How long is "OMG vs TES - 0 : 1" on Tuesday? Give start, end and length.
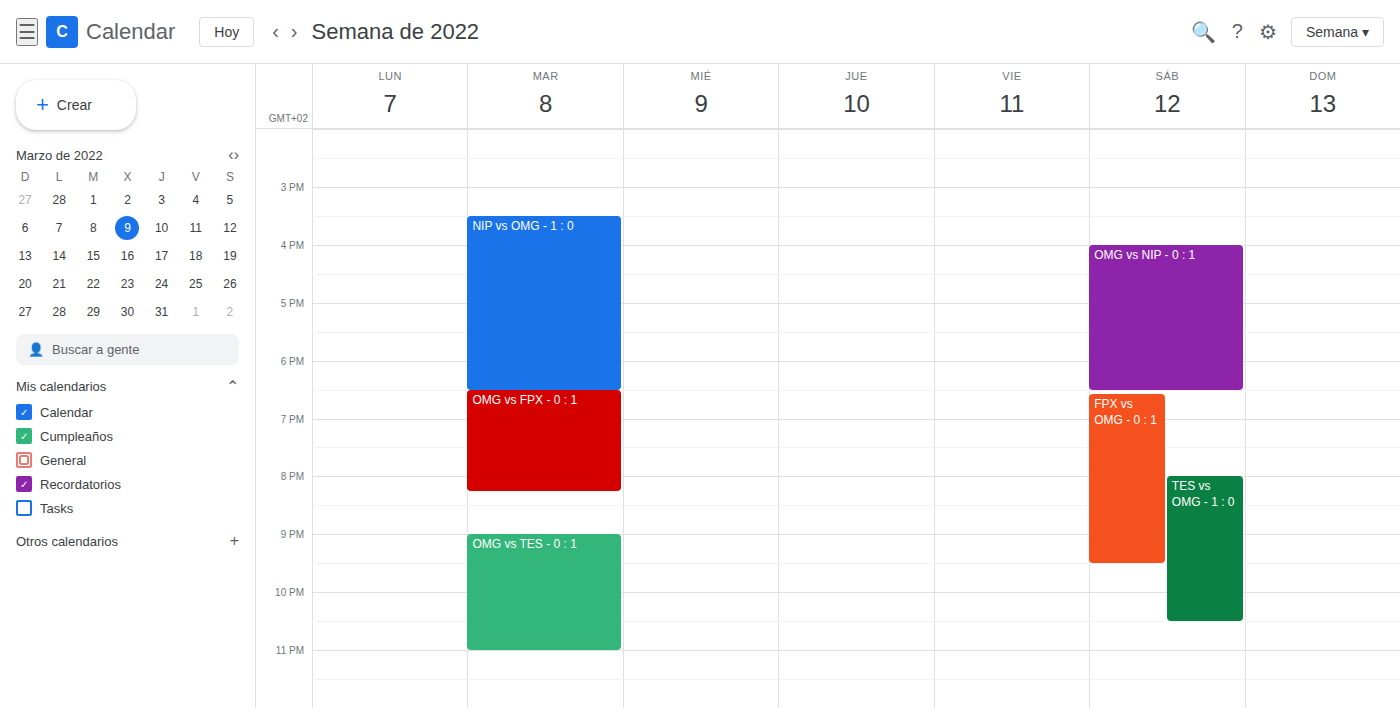
21:00 to 23:00, 2 hours